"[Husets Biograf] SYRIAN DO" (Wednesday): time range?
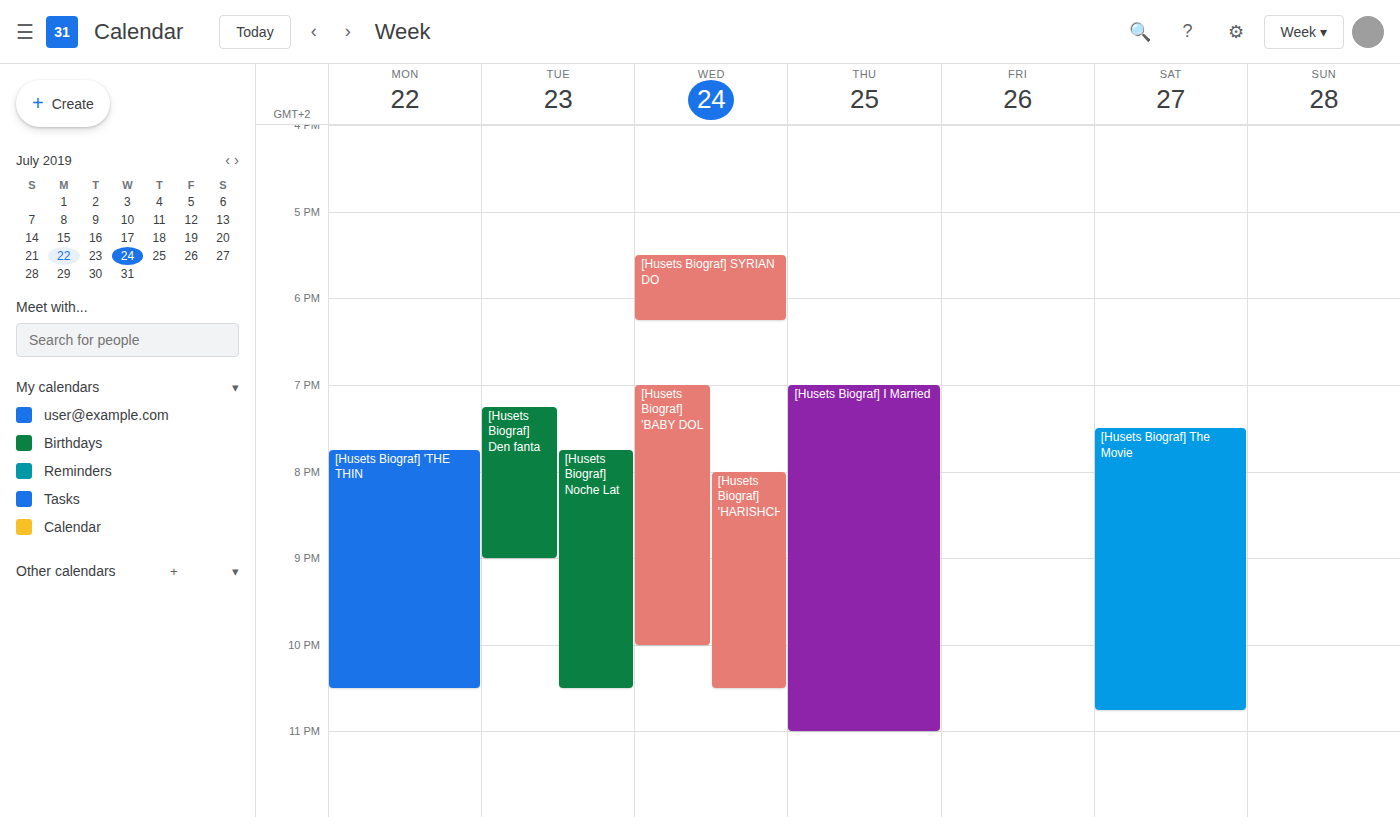
5:30 PM to 6:15 PM